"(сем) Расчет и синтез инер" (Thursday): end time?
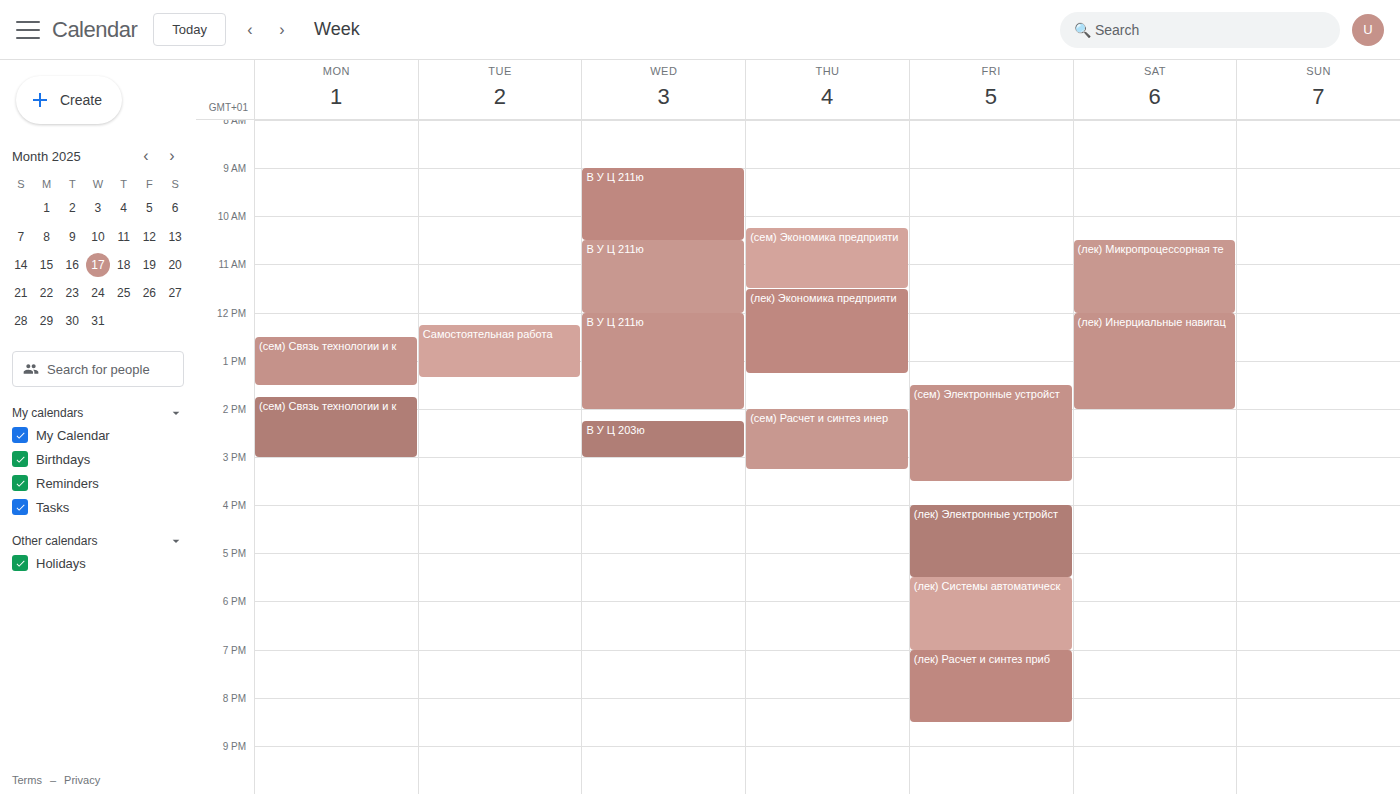
15:15